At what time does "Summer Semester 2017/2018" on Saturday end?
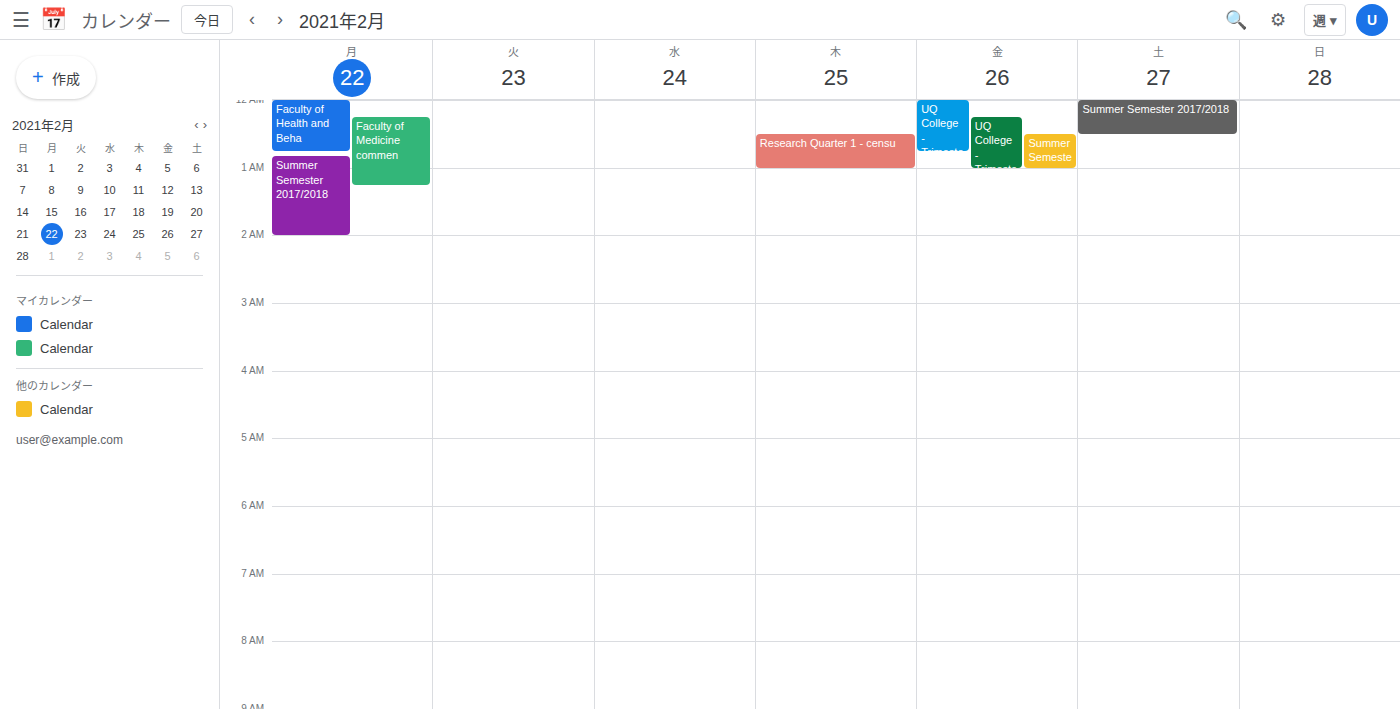
00:30